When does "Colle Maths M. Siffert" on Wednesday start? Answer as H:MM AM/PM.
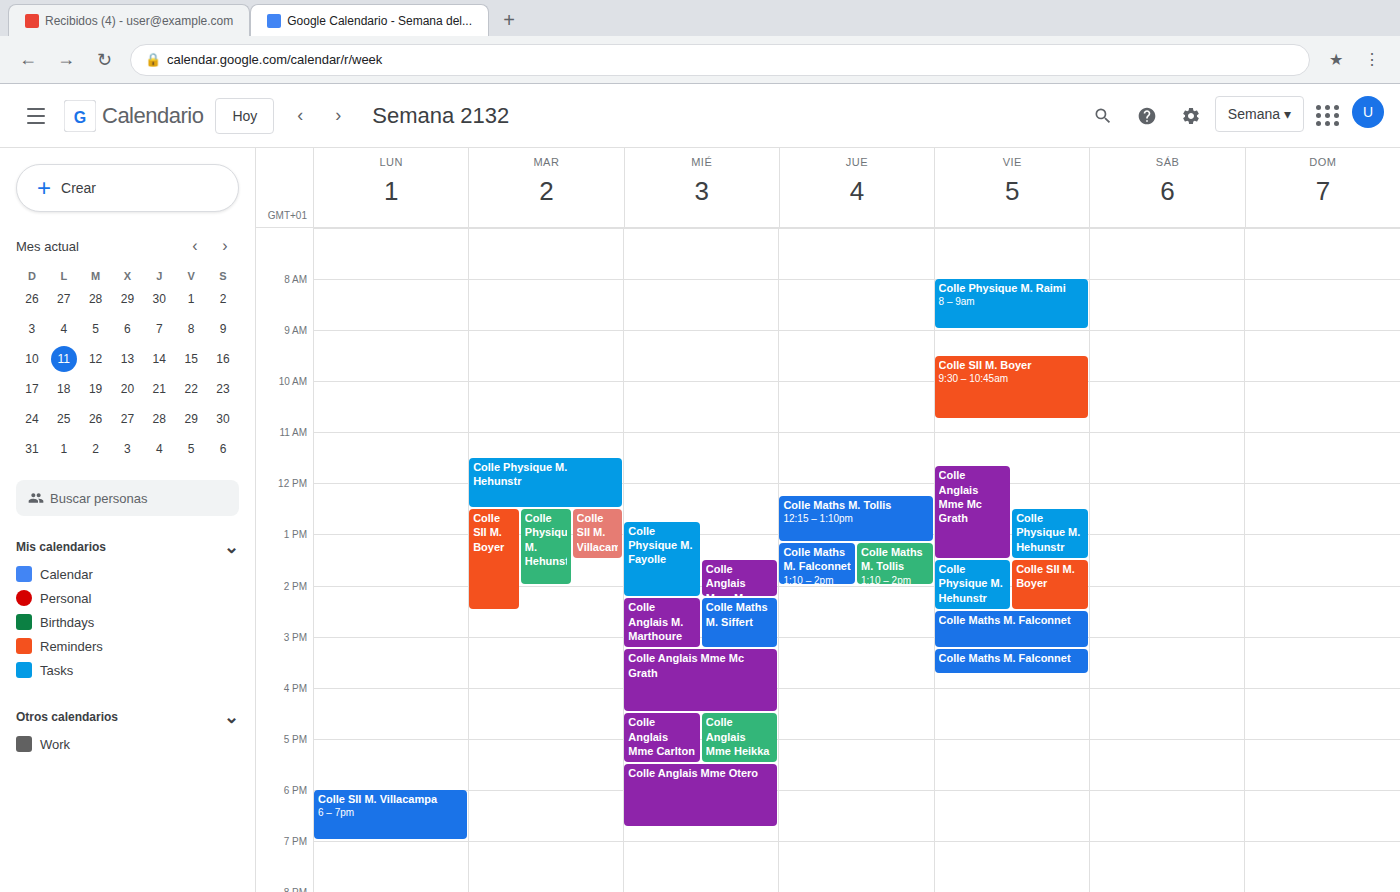
2:15 PM